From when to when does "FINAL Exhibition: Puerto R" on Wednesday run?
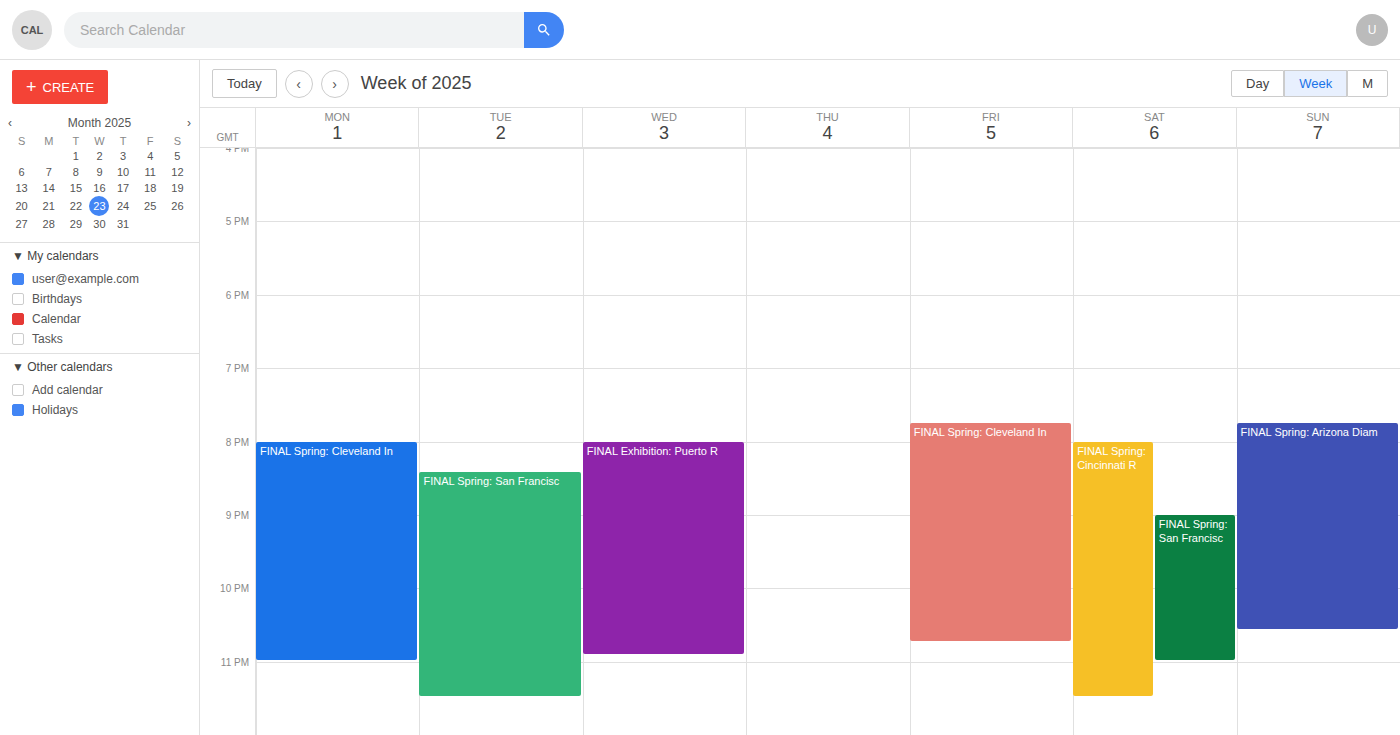
8:00 PM to 10:55 PM